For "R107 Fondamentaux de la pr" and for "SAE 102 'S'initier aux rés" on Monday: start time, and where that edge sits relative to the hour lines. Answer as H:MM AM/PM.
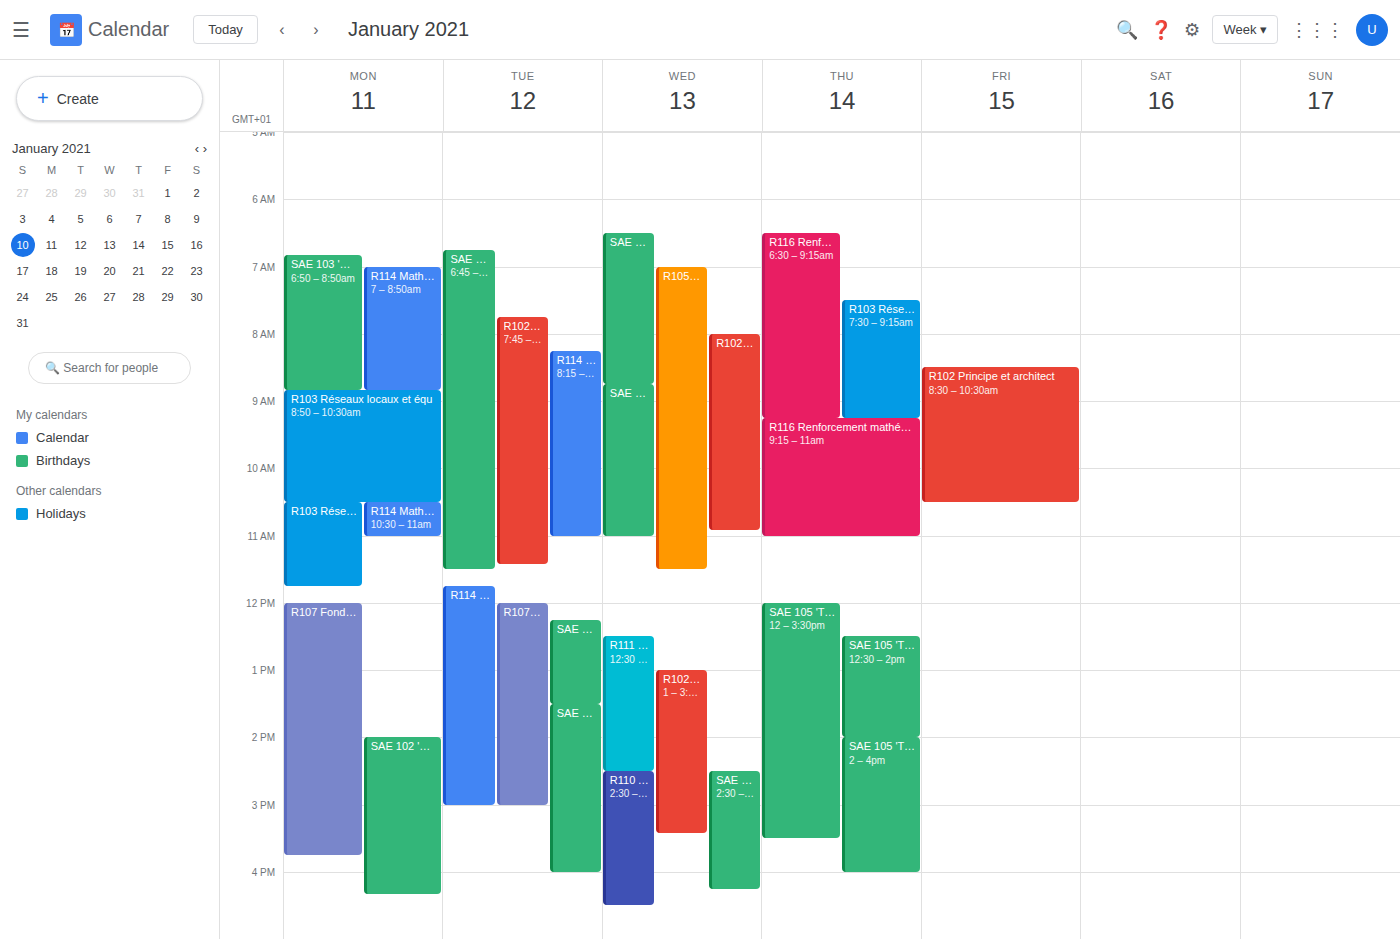
"R107 Fondamentaux de la pr": 12:00 PM, exactly on the 12 PM line. "SAE 102 'S'initier aux rés": 2:00 PM, exactly on the 2 PM line.